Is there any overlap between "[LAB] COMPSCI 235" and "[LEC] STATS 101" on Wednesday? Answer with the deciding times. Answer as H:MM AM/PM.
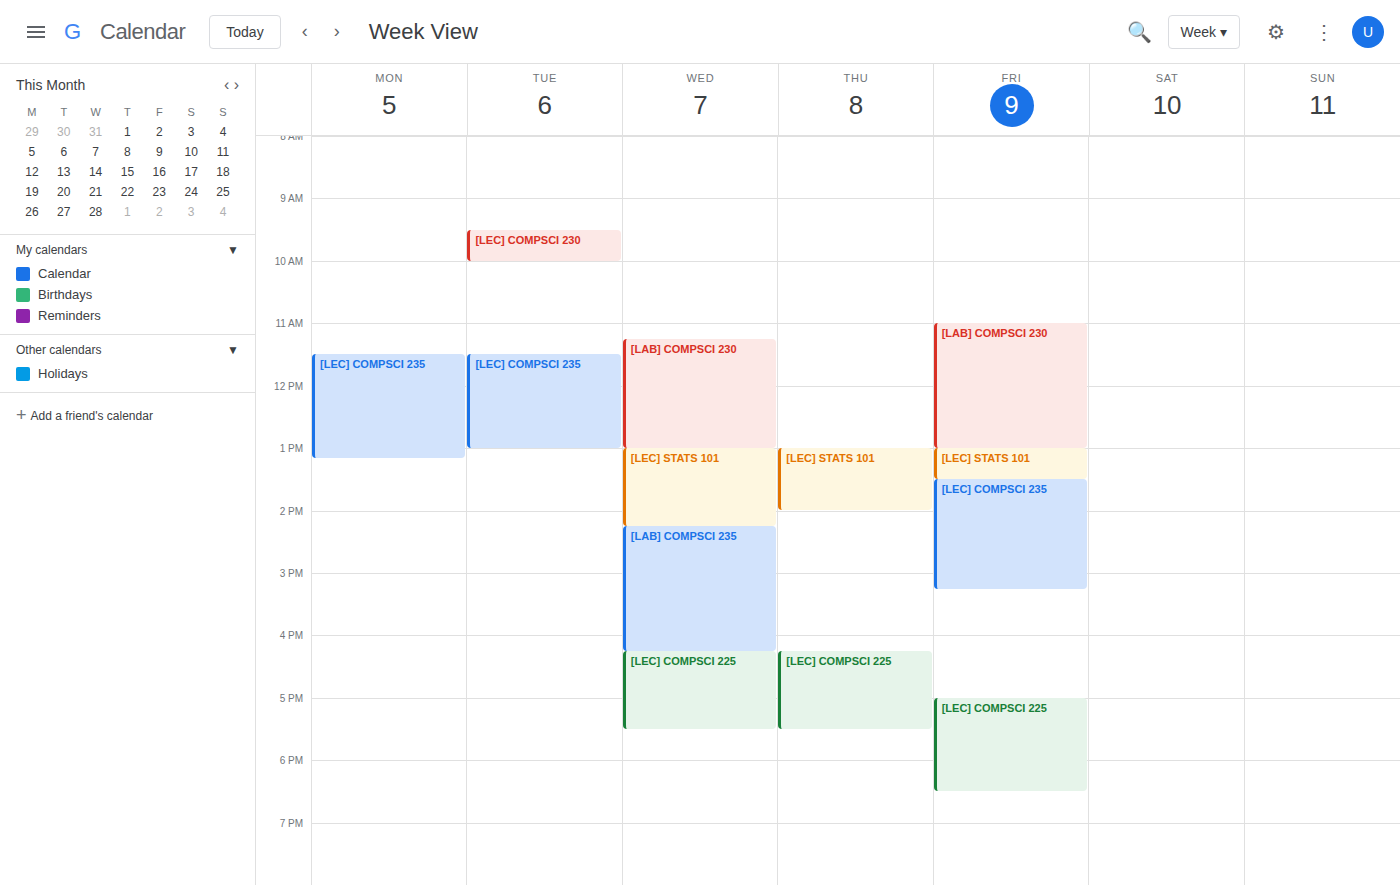
"[LEC] STATS 101" ends at 2:15 PM, exactly when "[LAB] COMPSCI 235" starts -- they touch but do not overlap.